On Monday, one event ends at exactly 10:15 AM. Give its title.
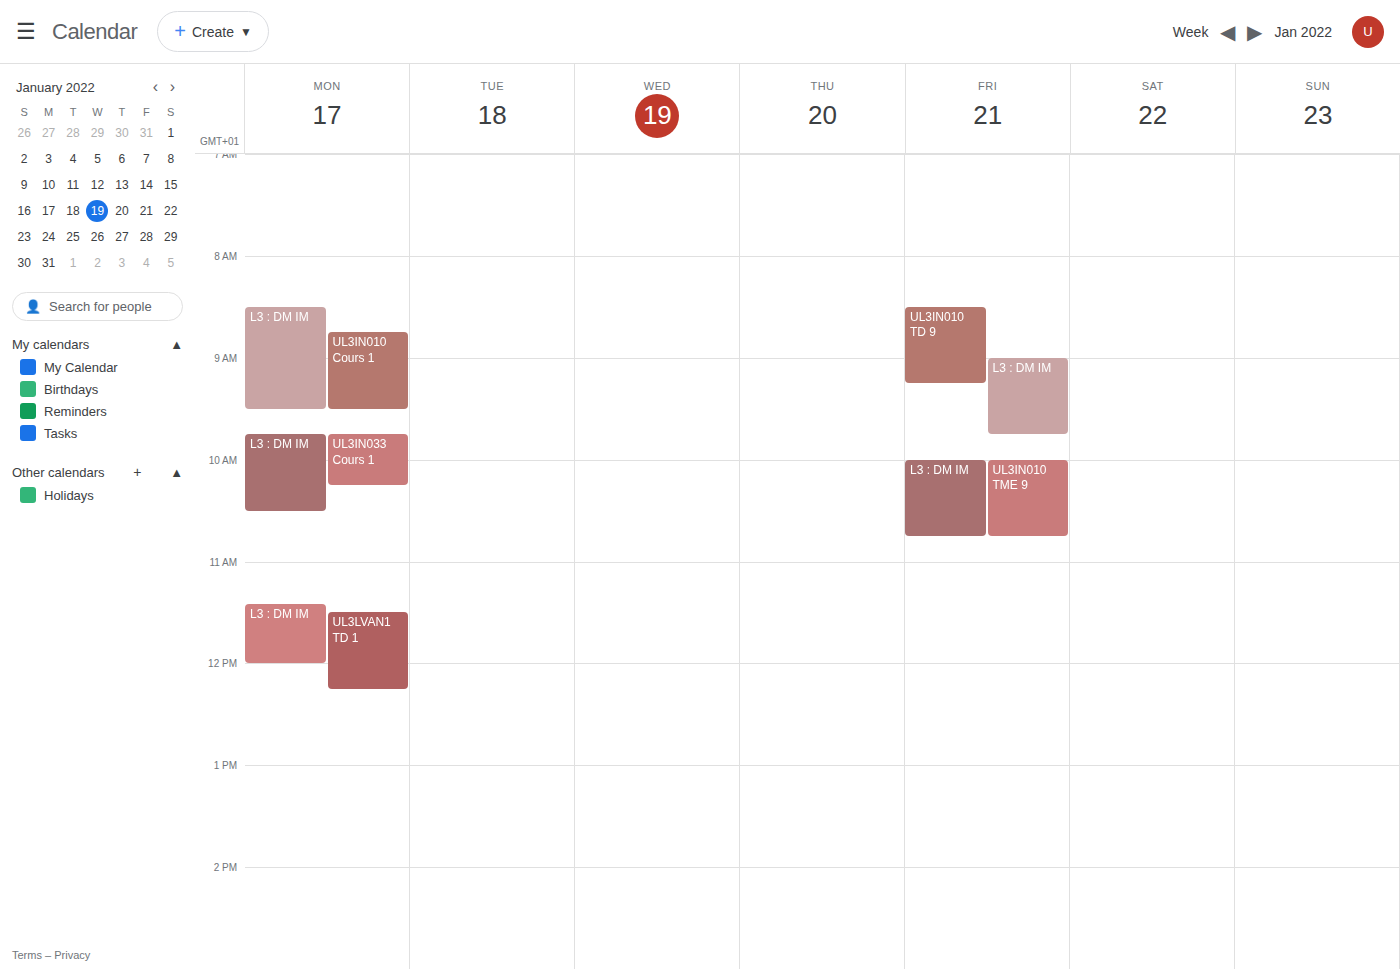
"UL3IN033 Cours 1"